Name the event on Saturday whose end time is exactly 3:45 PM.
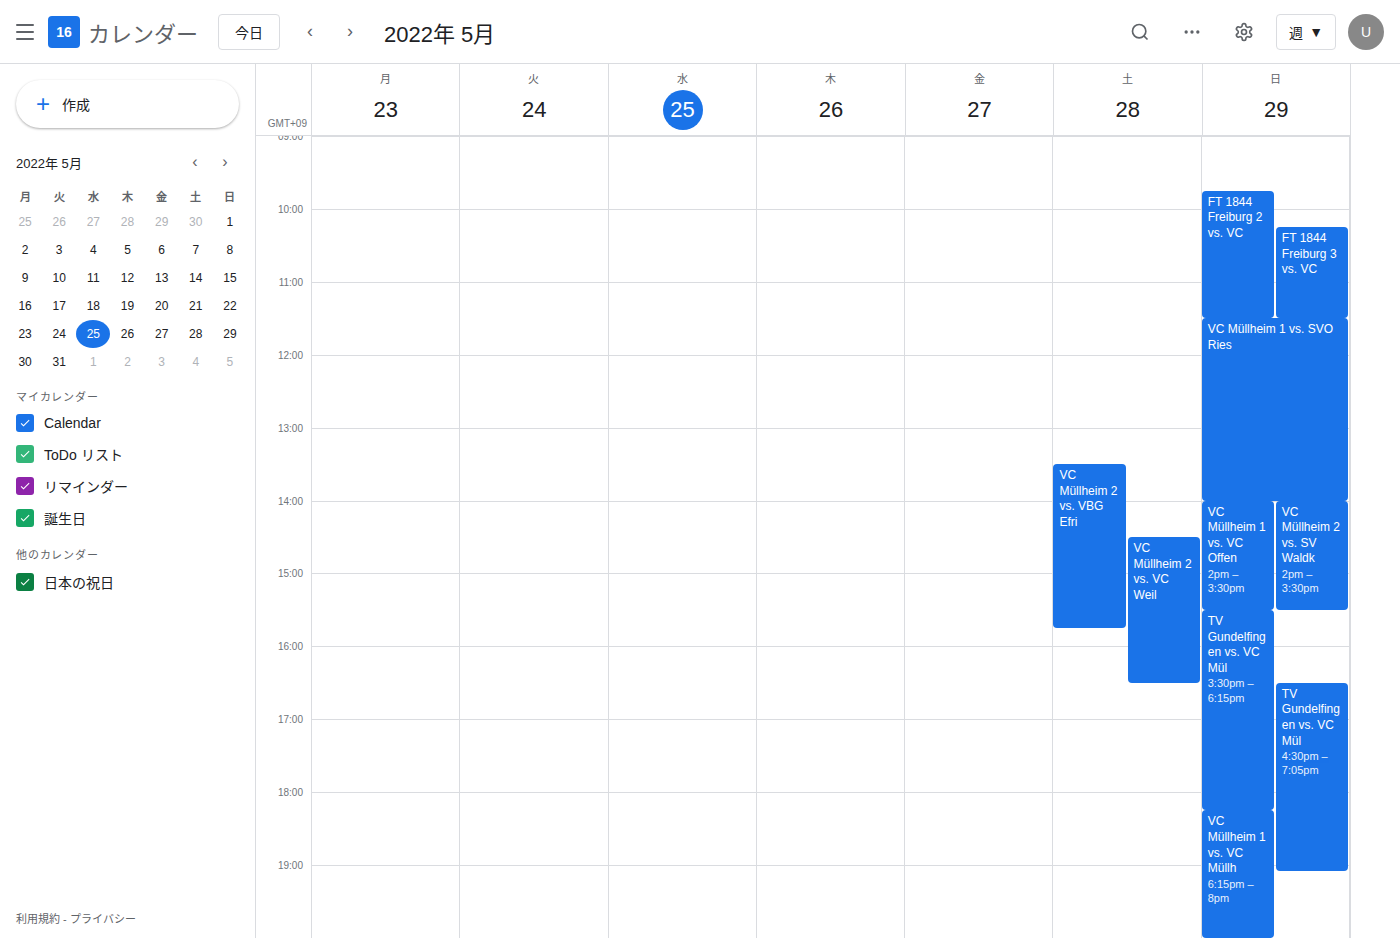
"VC Müllheim 2 vs. VBG Efri"